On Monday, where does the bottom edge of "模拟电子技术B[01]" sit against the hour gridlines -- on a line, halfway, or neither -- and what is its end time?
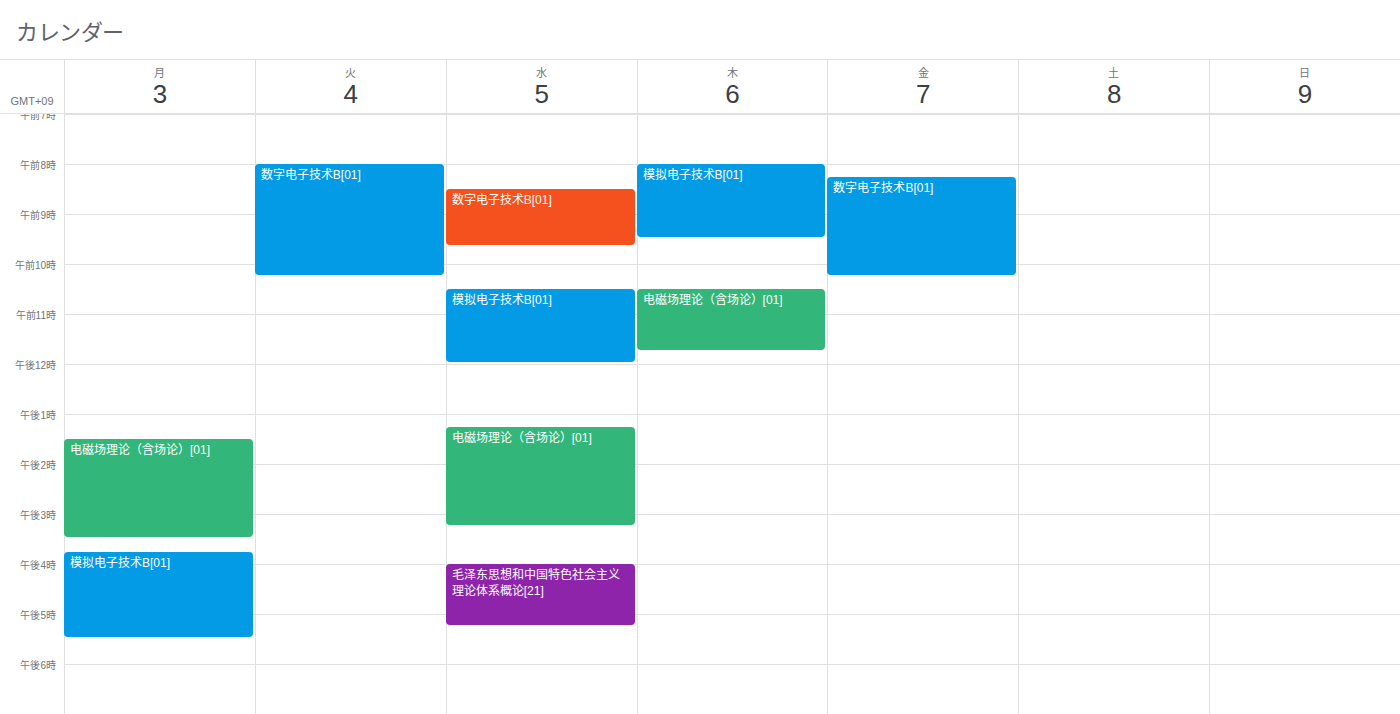
5:30 PM -- halfway between the 5 PM and 6 PM lines.